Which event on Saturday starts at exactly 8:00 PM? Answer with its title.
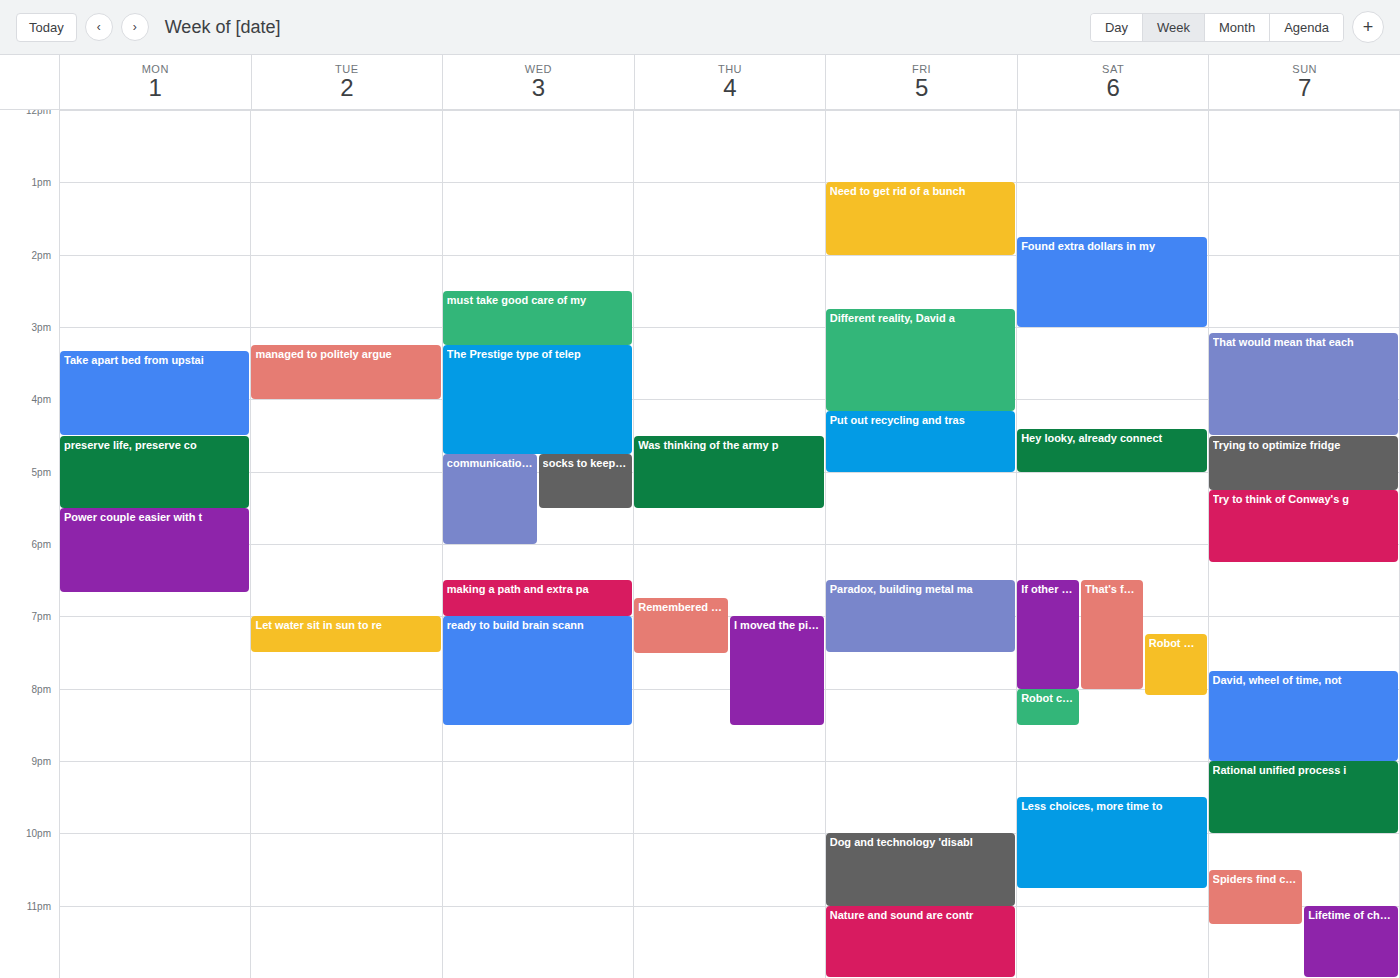
"Robot close door not to ma"